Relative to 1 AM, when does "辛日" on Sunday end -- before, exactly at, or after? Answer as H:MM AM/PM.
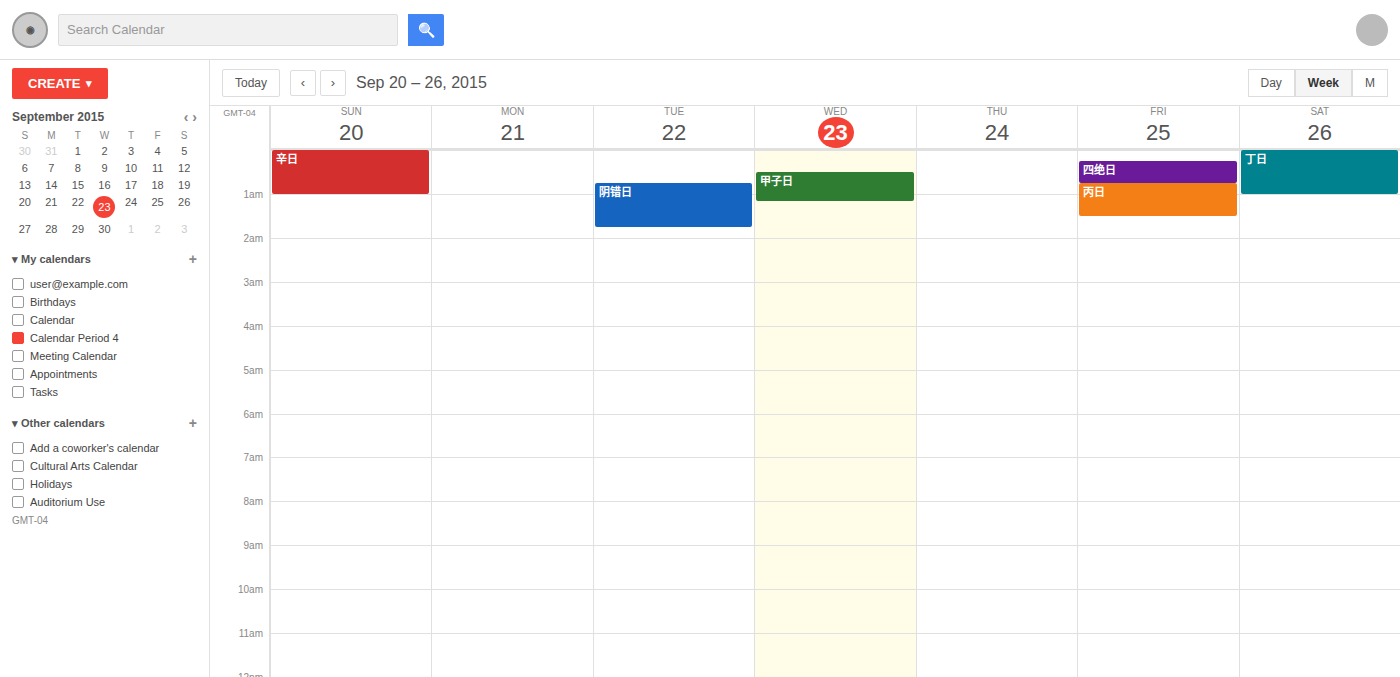
1:00 AM -- exactly at 1 AM, on the 1 AM line.